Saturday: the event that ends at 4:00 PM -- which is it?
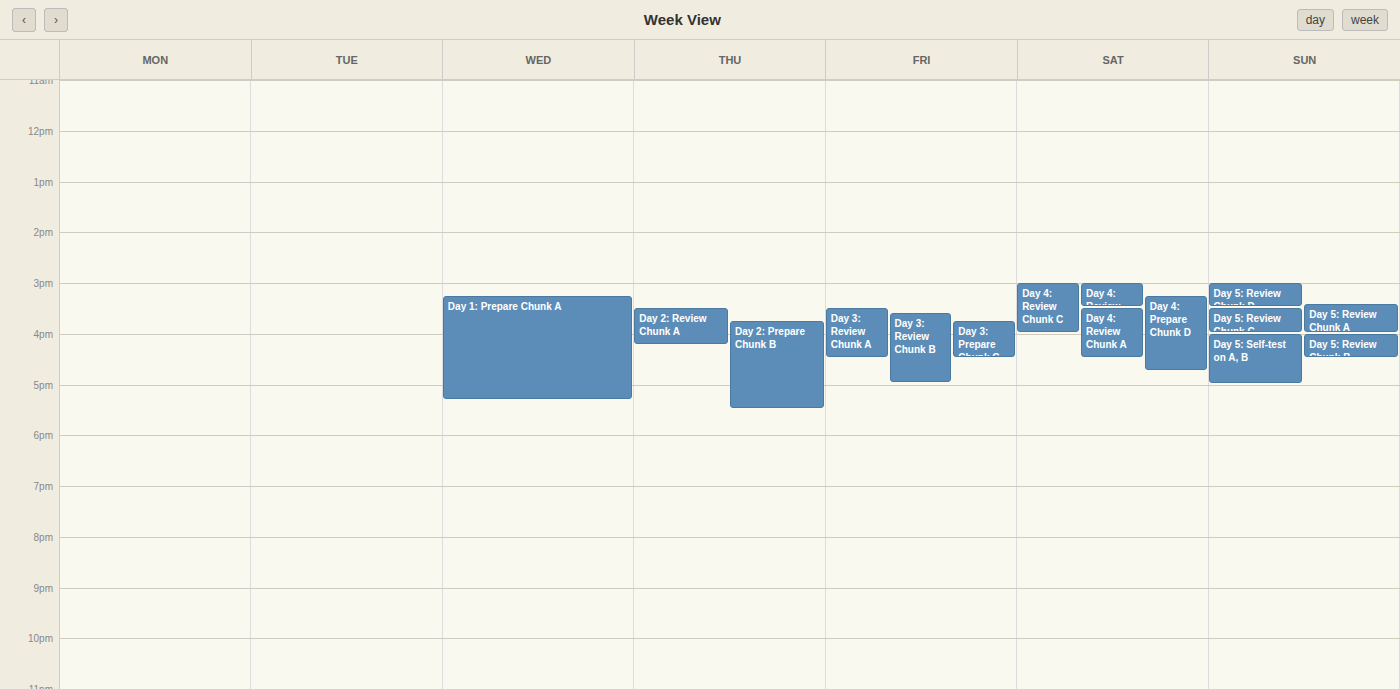
"Day 4: Review Chunk C"